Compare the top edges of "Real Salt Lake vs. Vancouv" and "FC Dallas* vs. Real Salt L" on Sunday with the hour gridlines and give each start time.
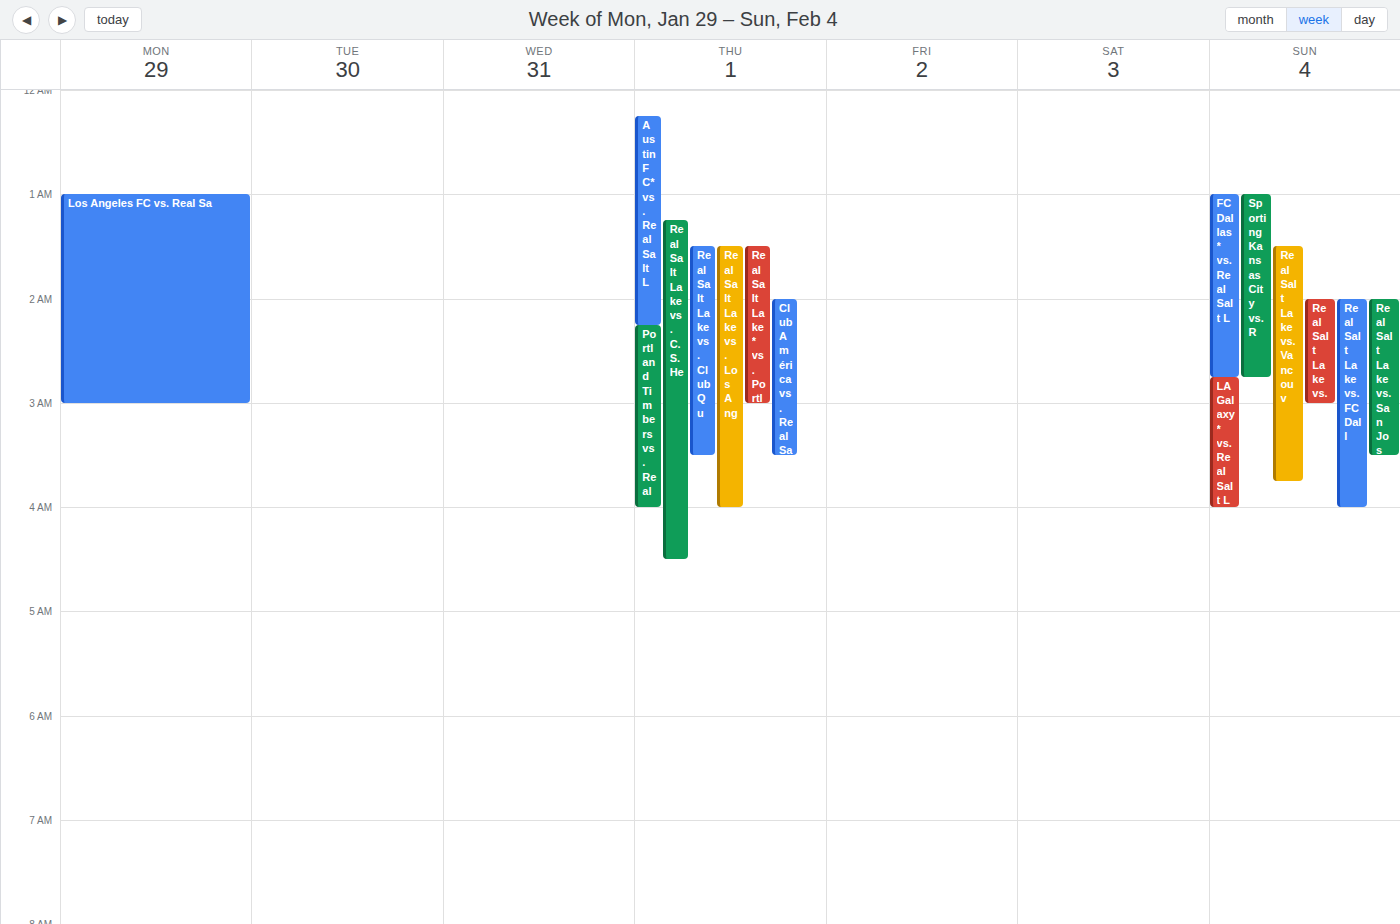
"Real Salt Lake vs. Vancouv": 1:30 AM, halfway between the 1 AM and 2 AM lines. "FC Dallas* vs. Real Salt L": 1:00 AM, exactly on the 1 AM line.